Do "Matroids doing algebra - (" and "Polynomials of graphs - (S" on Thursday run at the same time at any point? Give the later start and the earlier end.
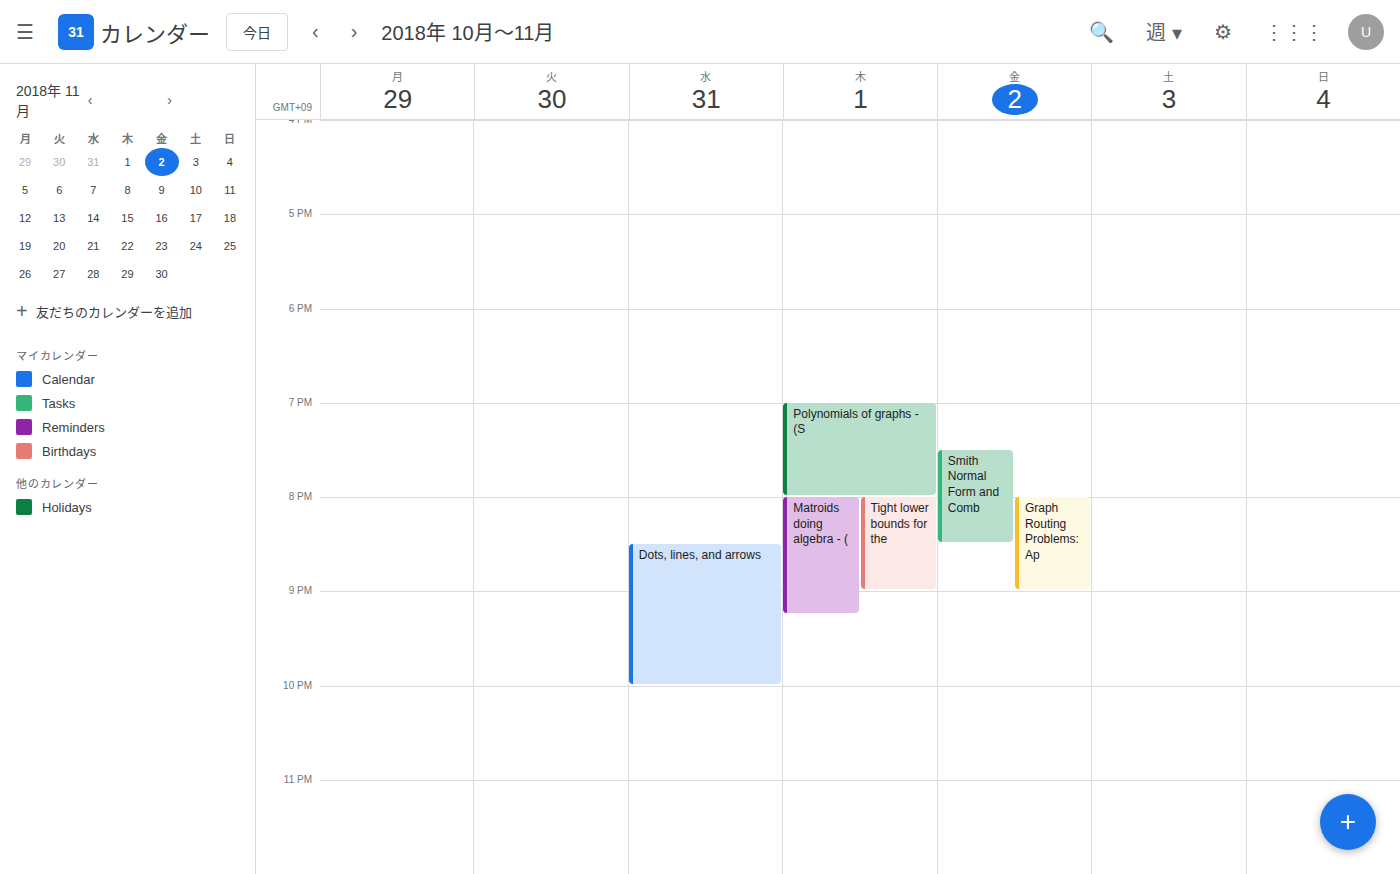
"Polynomials of graphs - (S" ends at 8:00 PM, exactly when "Matroids doing algebra - (" starts -- they touch but do not overlap.